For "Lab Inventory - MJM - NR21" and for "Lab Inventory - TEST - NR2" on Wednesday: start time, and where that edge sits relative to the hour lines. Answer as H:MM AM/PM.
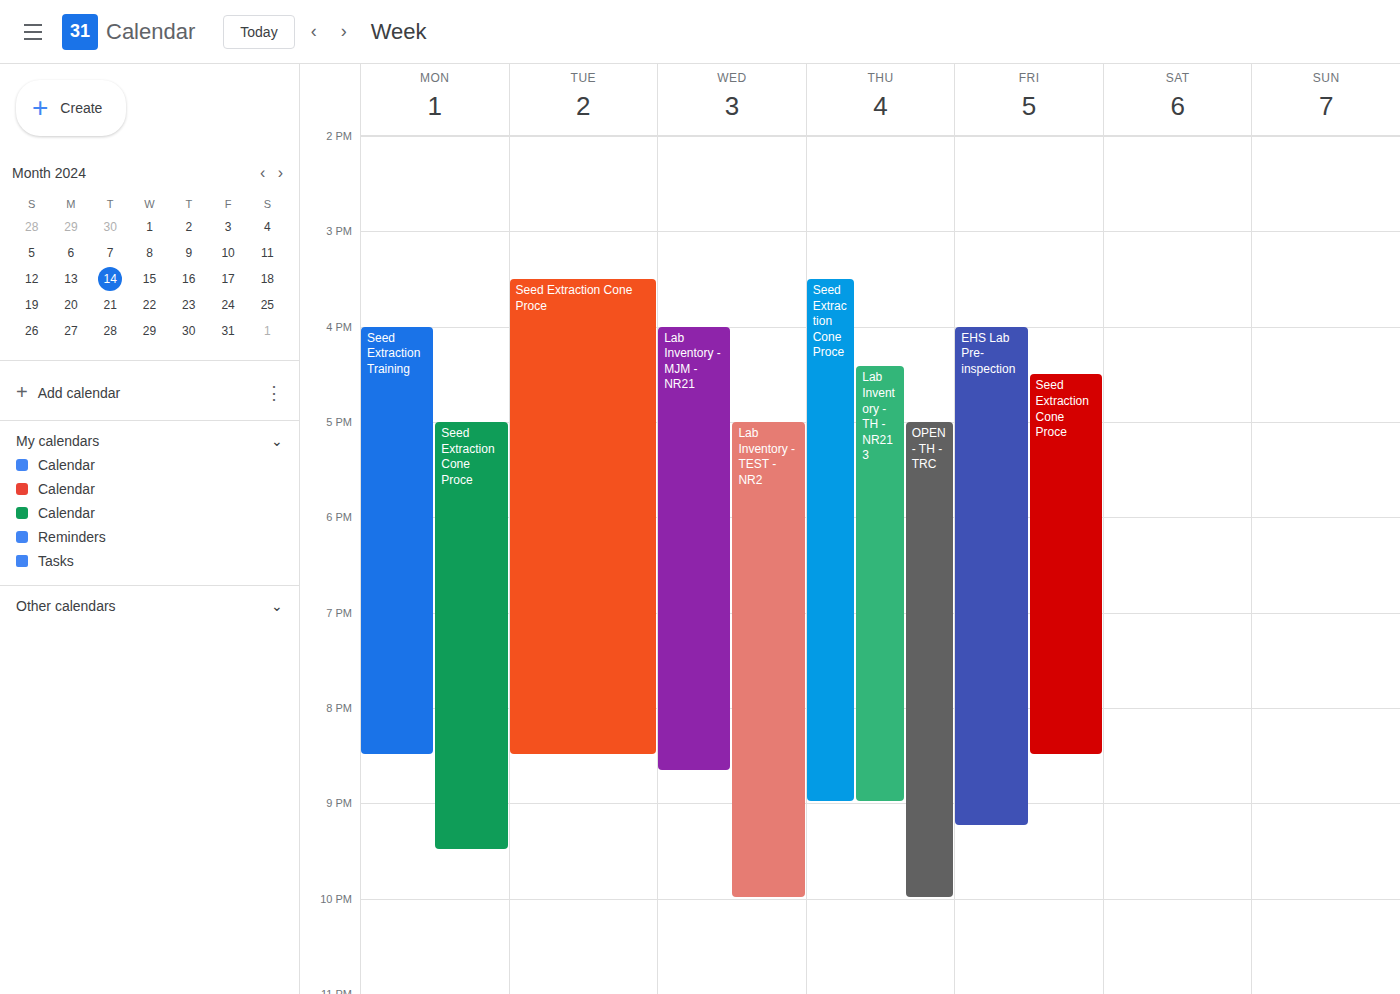
"Lab Inventory - MJM - NR21": 4:00 PM, exactly on the 4 PM line. "Lab Inventory - TEST - NR2": 5:00 PM, exactly on the 5 PM line.